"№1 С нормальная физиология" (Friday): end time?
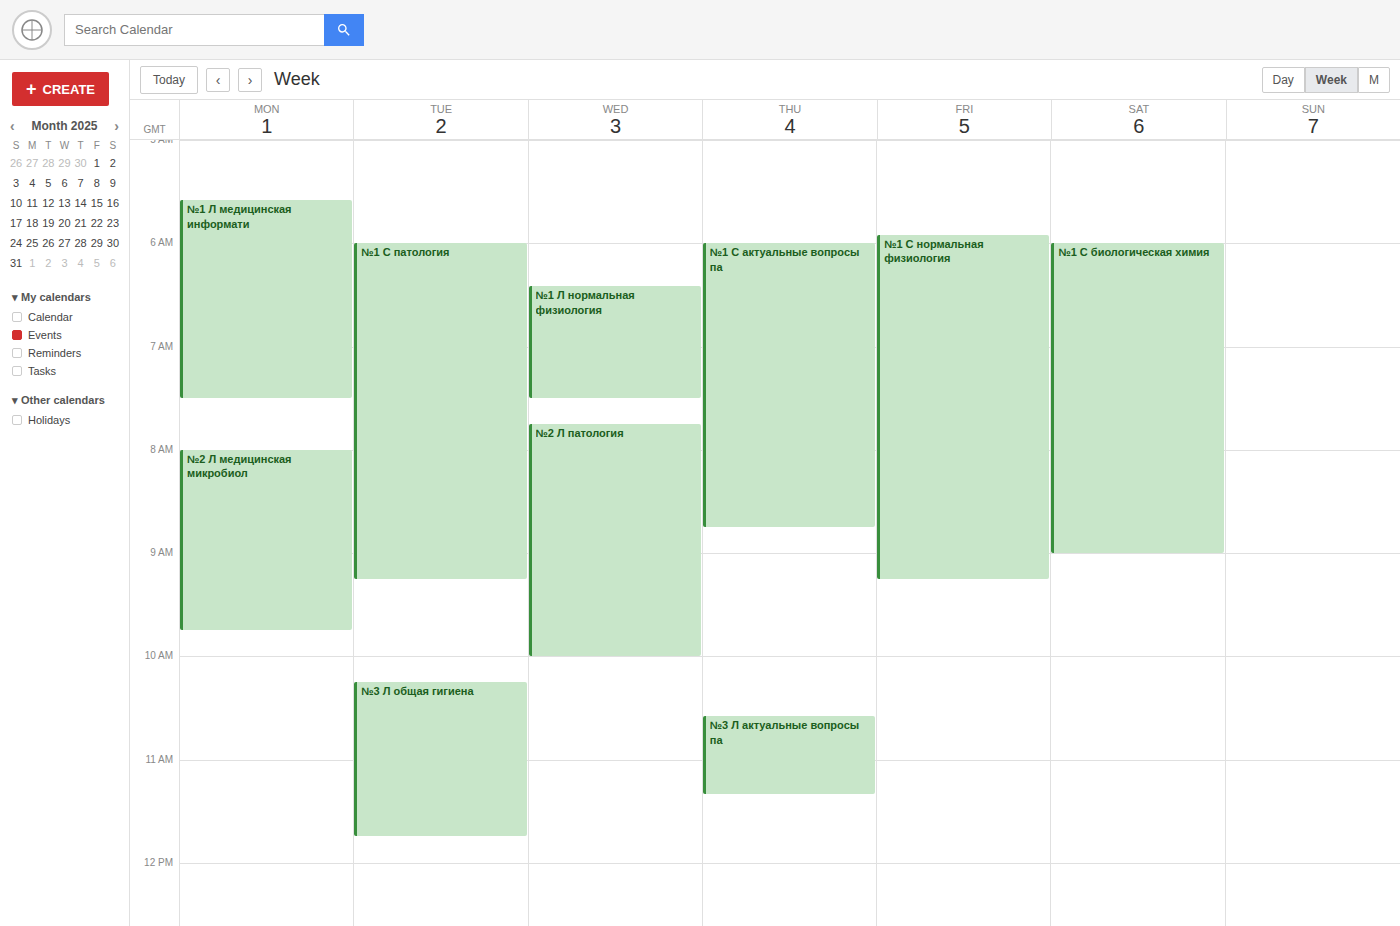
9:15 AM